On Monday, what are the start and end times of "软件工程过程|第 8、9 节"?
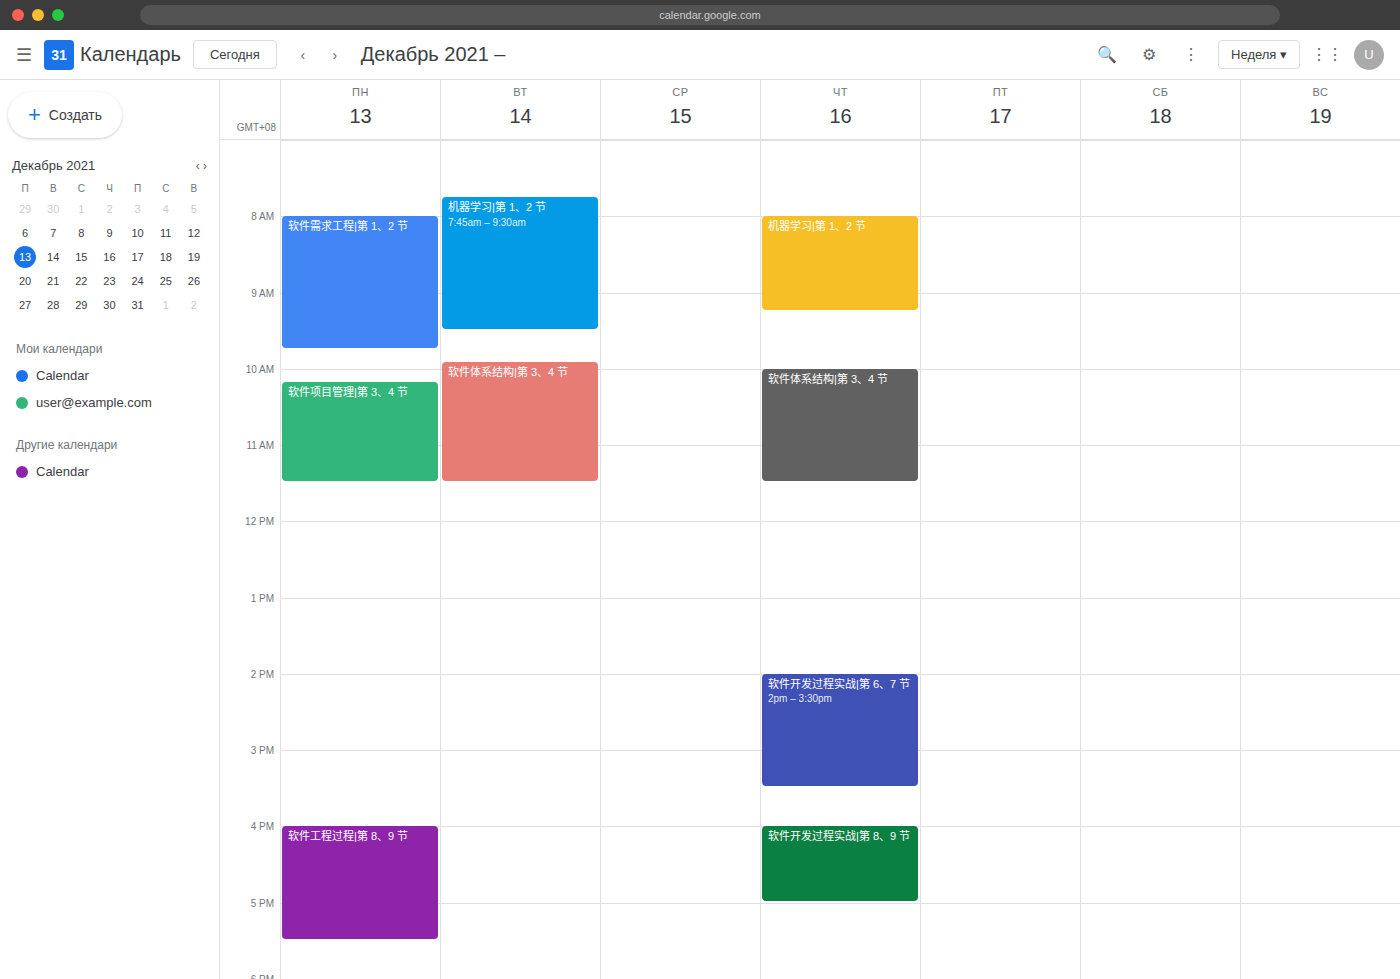
4:00 PM to 5:30 PM